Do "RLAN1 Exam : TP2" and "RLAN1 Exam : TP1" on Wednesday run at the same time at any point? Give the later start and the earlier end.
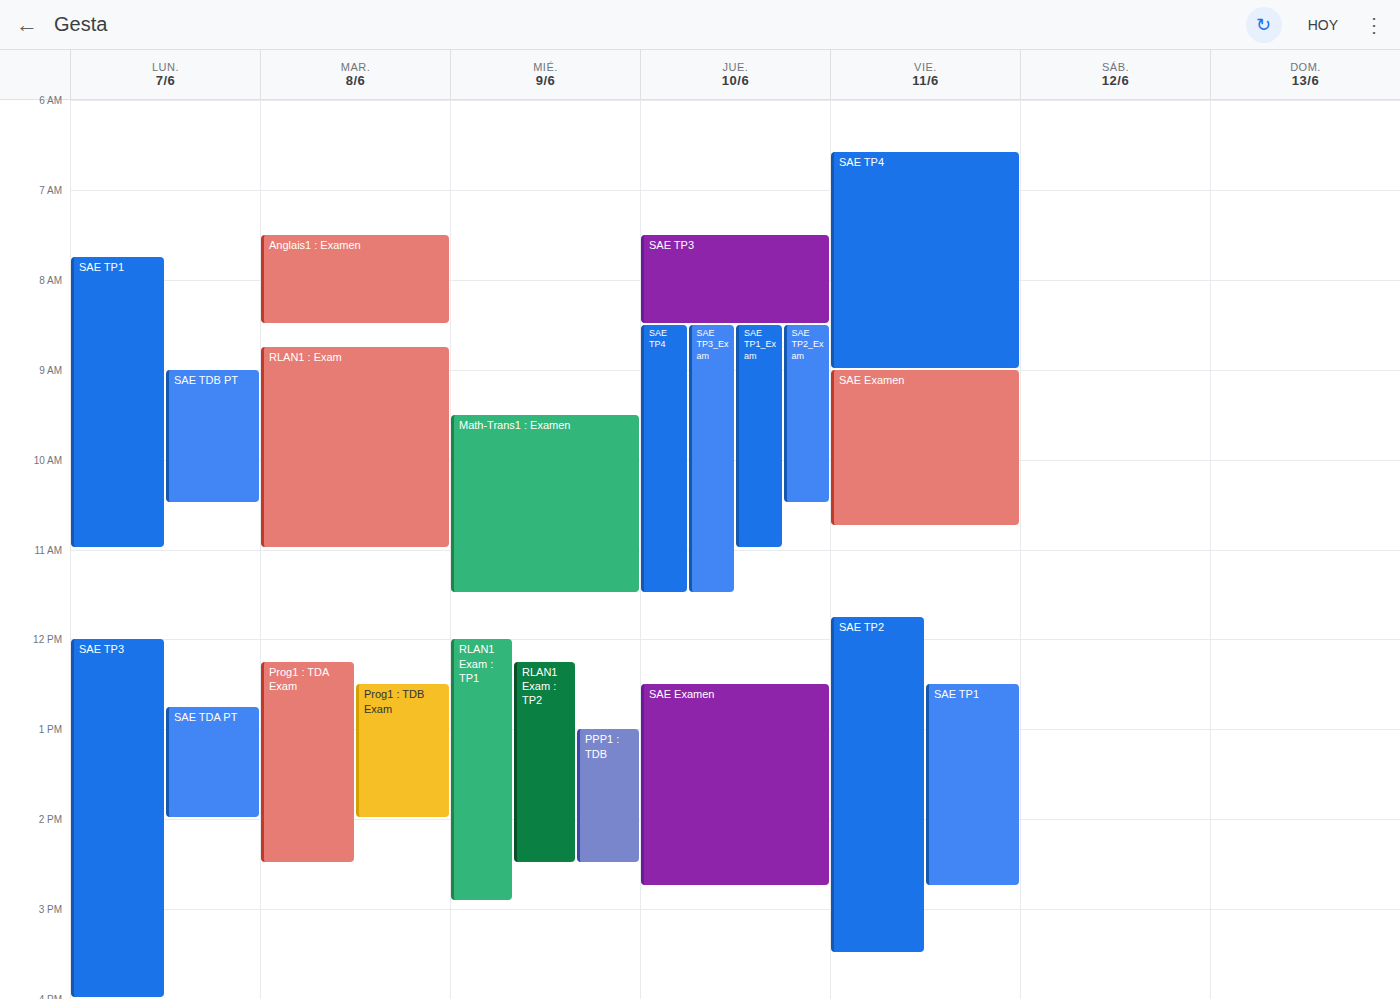
"RLAN1 Exam : TP2" runs 12:15 PM to 2:30 PM, inside "RLAN1 Exam : TP1" -- they overlap.